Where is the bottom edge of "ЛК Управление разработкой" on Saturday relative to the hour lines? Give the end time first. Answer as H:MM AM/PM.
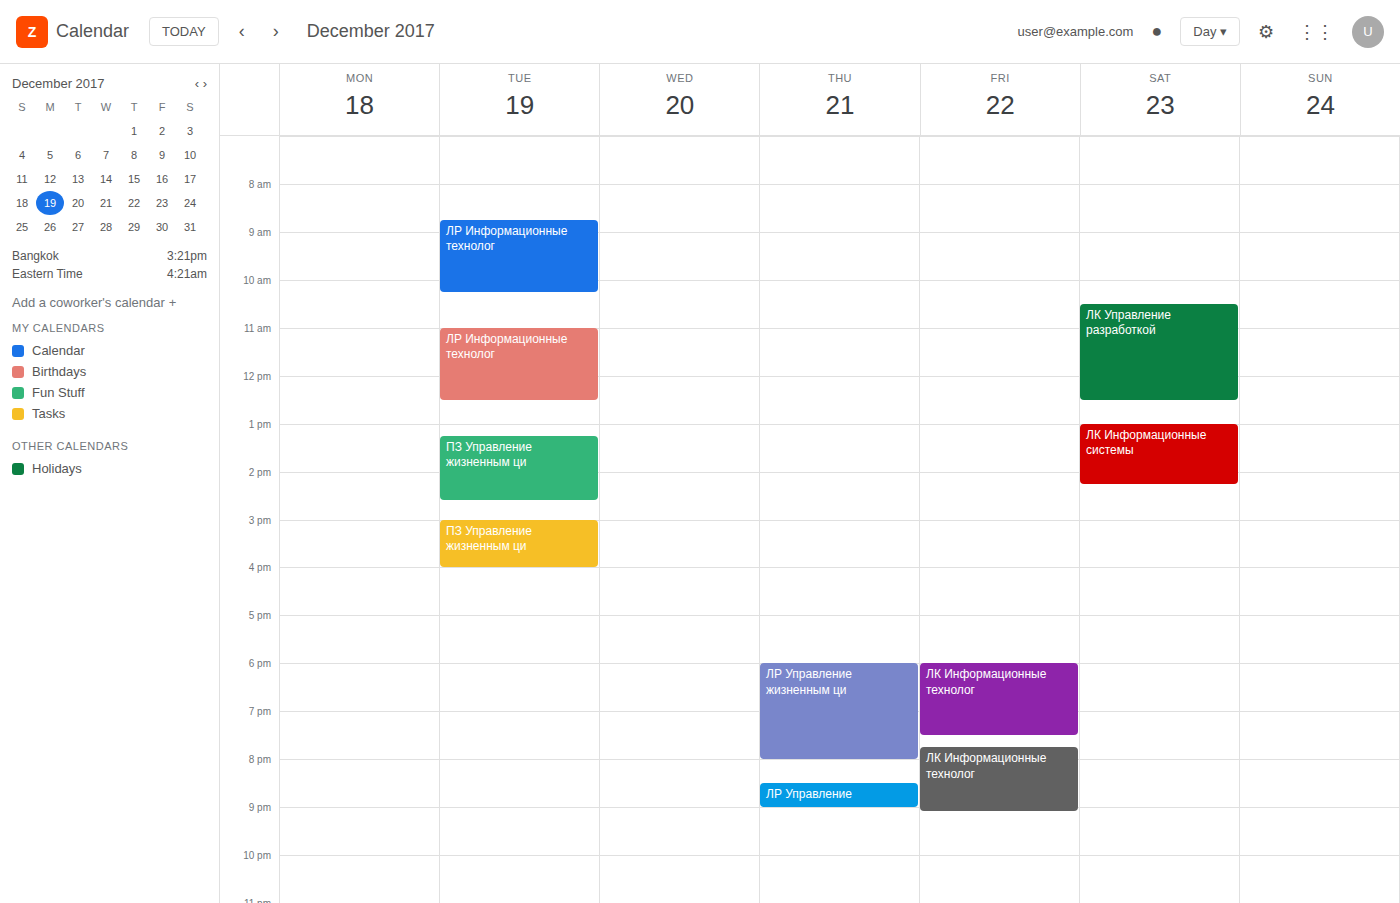
12:30 PM -- halfway between the 12 PM and 1 PM lines.